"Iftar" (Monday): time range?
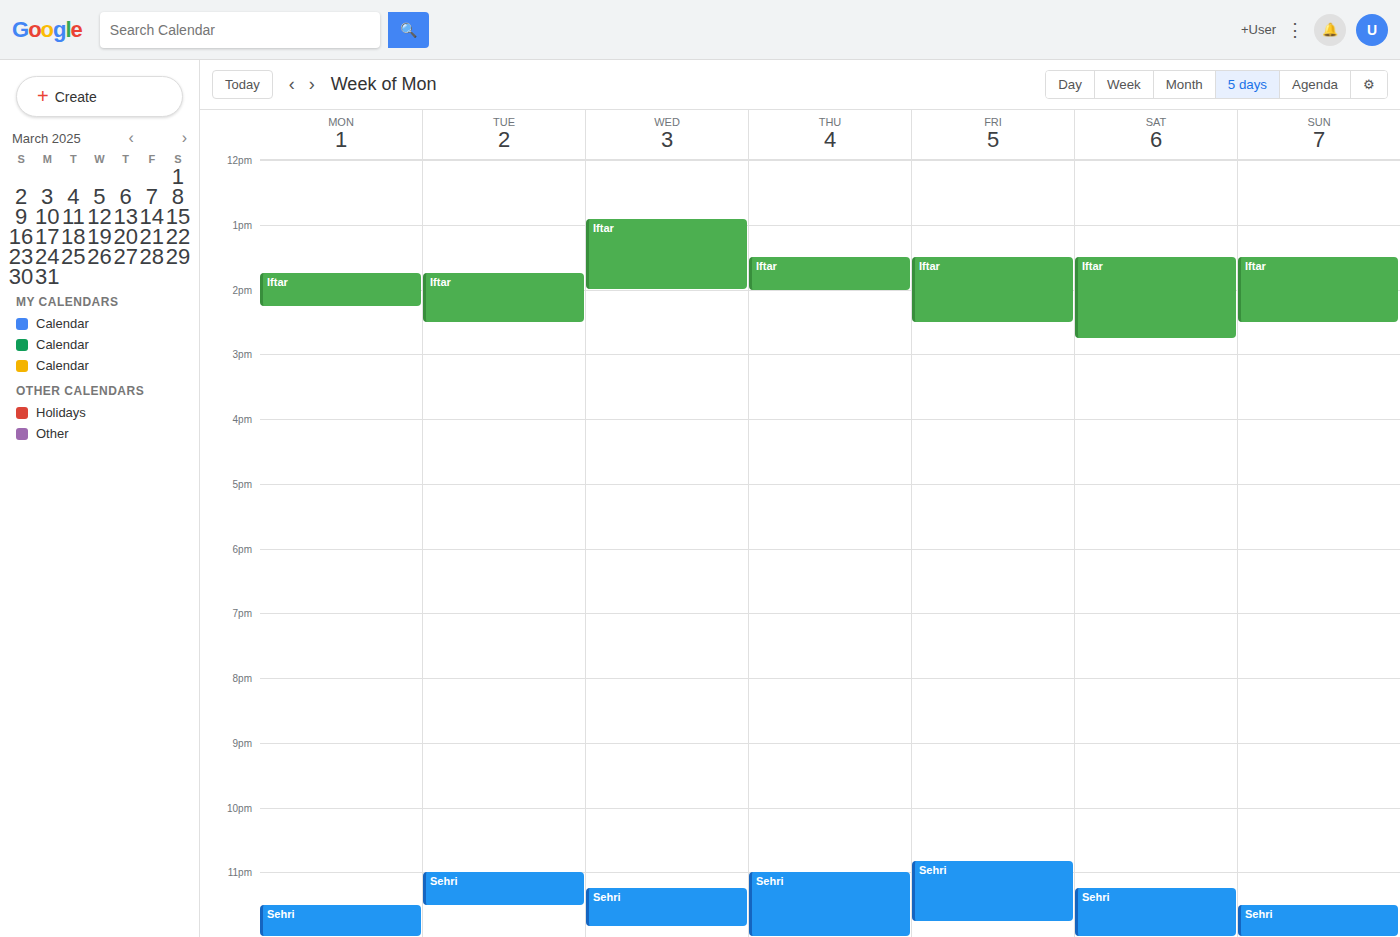
1:45 PM to 2:15 PM